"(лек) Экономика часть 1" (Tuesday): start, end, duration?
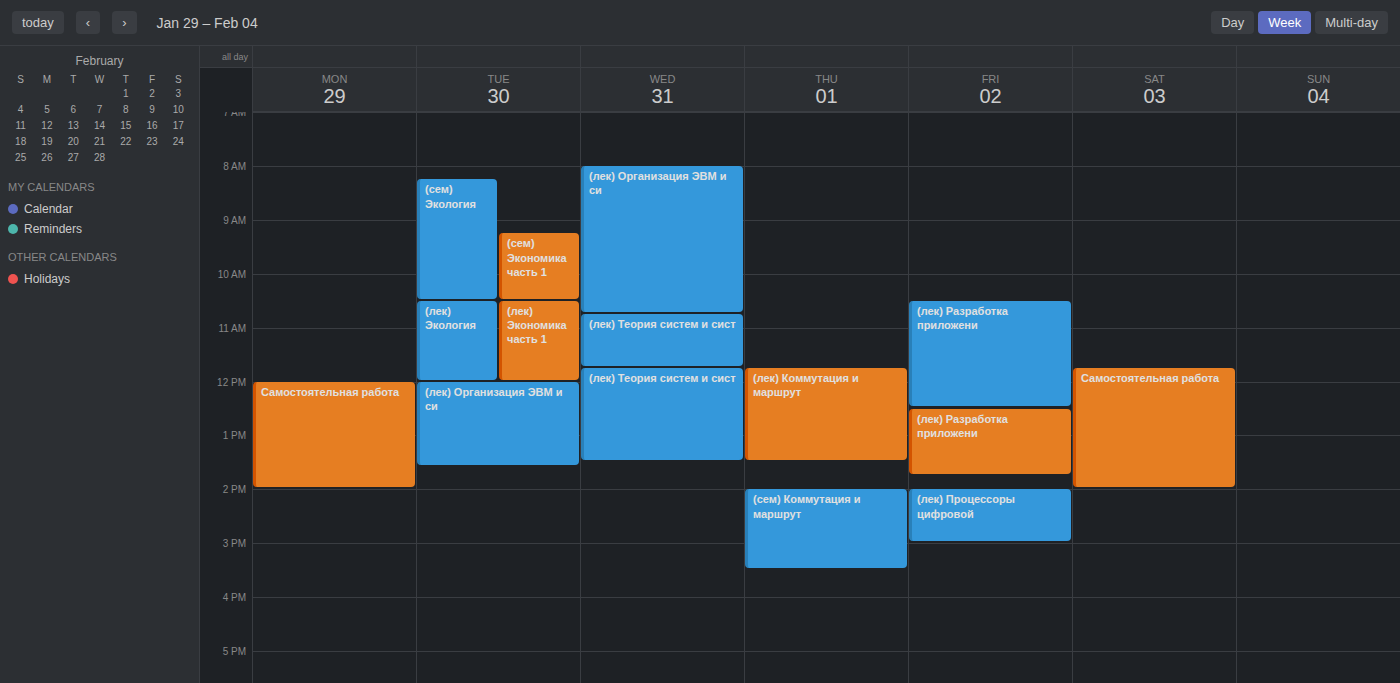
10:30 AM to 12:00 PM, 1 hour 30 minutes